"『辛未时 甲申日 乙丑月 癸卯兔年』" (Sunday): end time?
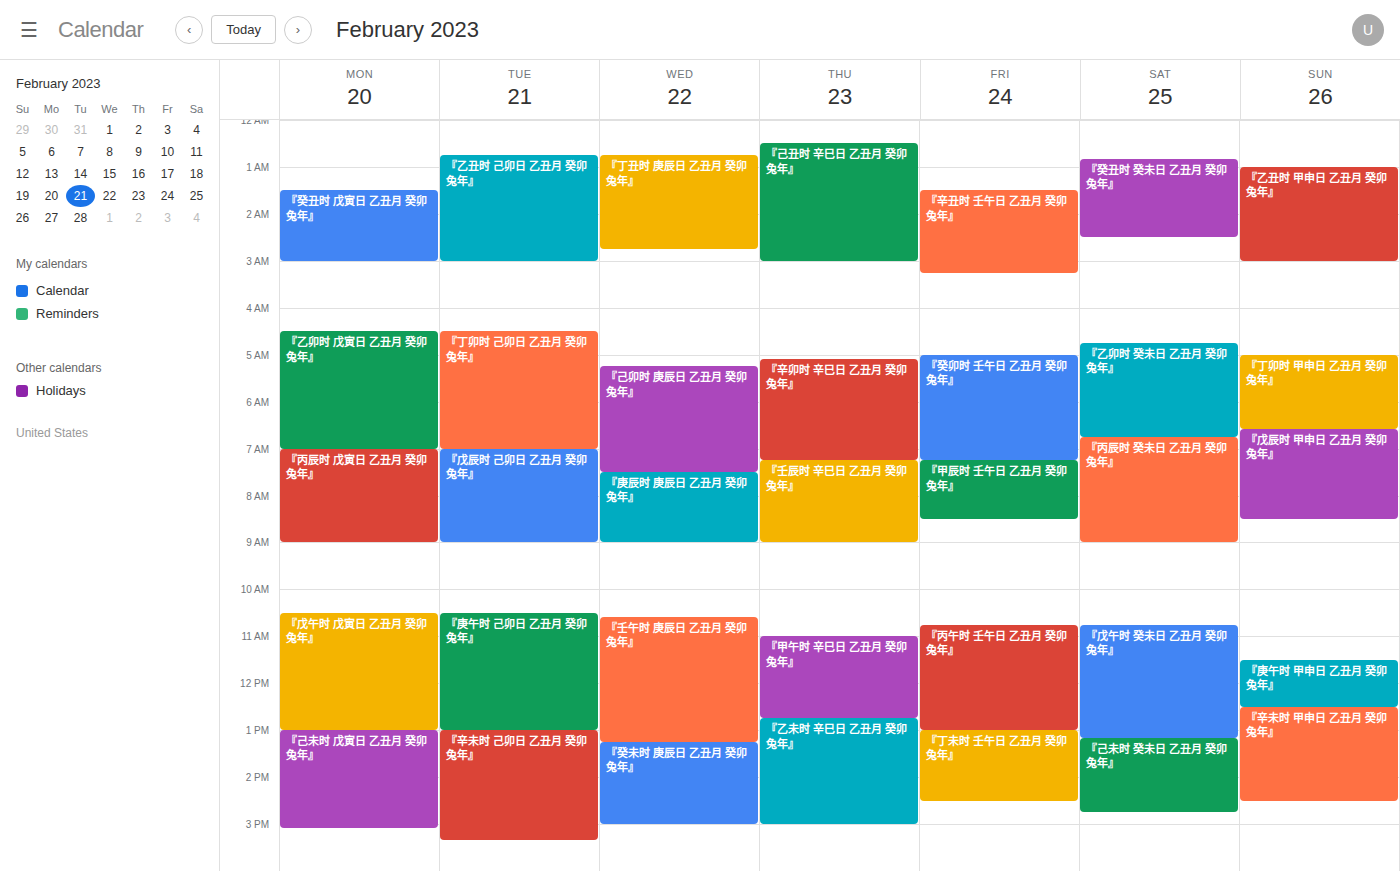
2:30 PM